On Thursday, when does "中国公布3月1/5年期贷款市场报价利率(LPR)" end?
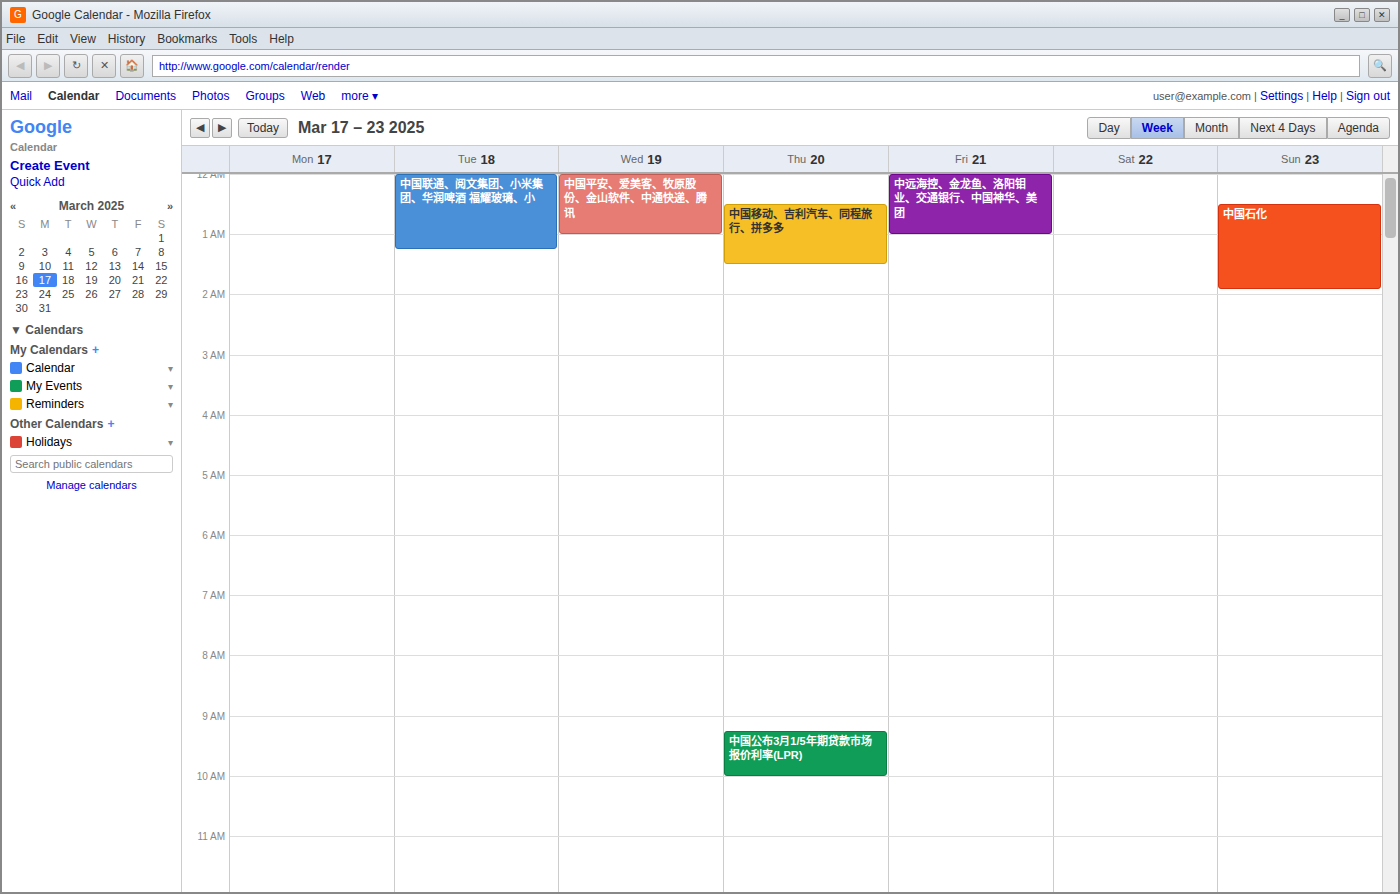
10:00 AM